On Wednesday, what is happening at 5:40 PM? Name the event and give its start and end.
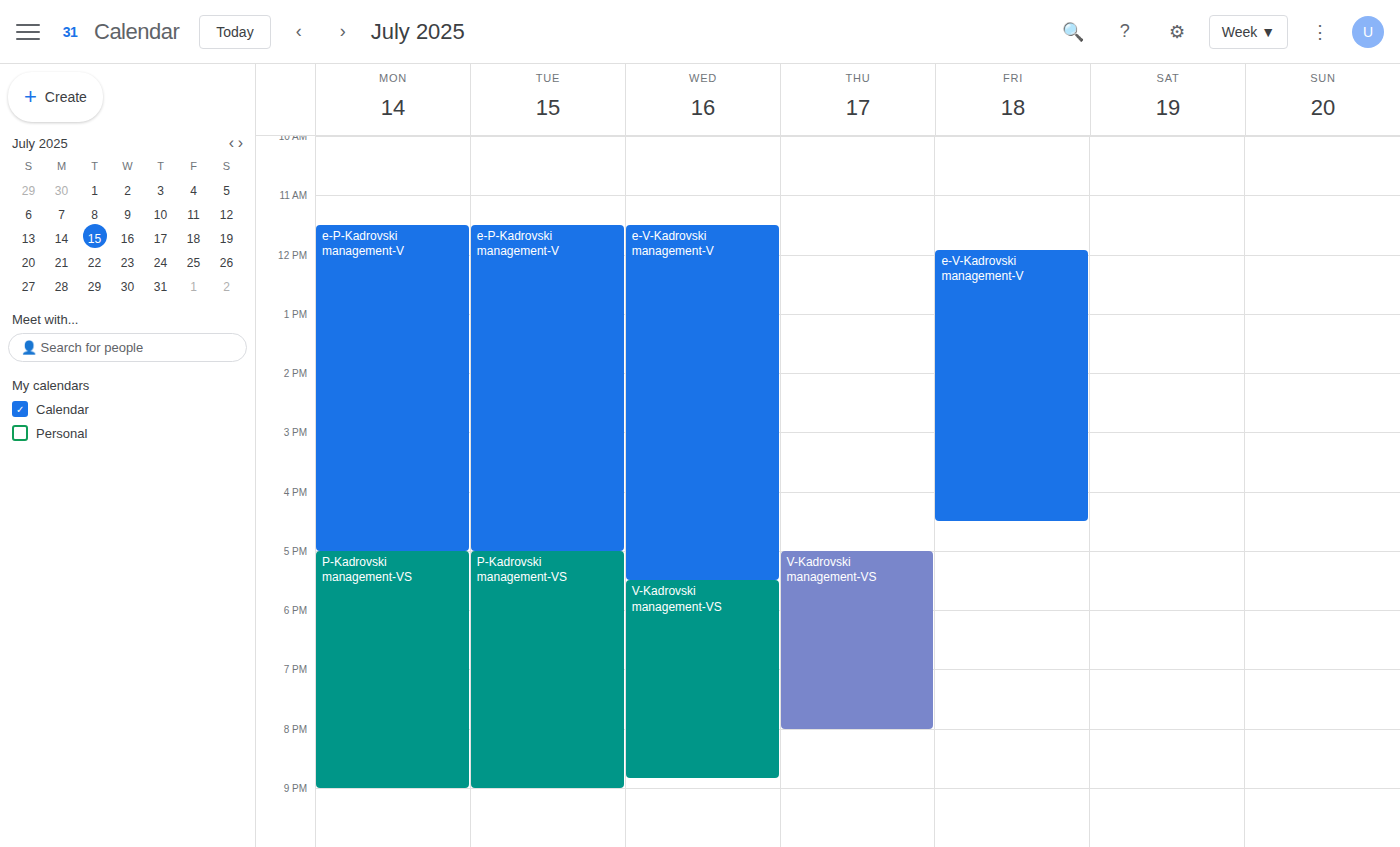
"V-Kadrovski management-VS", 5:30 PM to 8:50 PM